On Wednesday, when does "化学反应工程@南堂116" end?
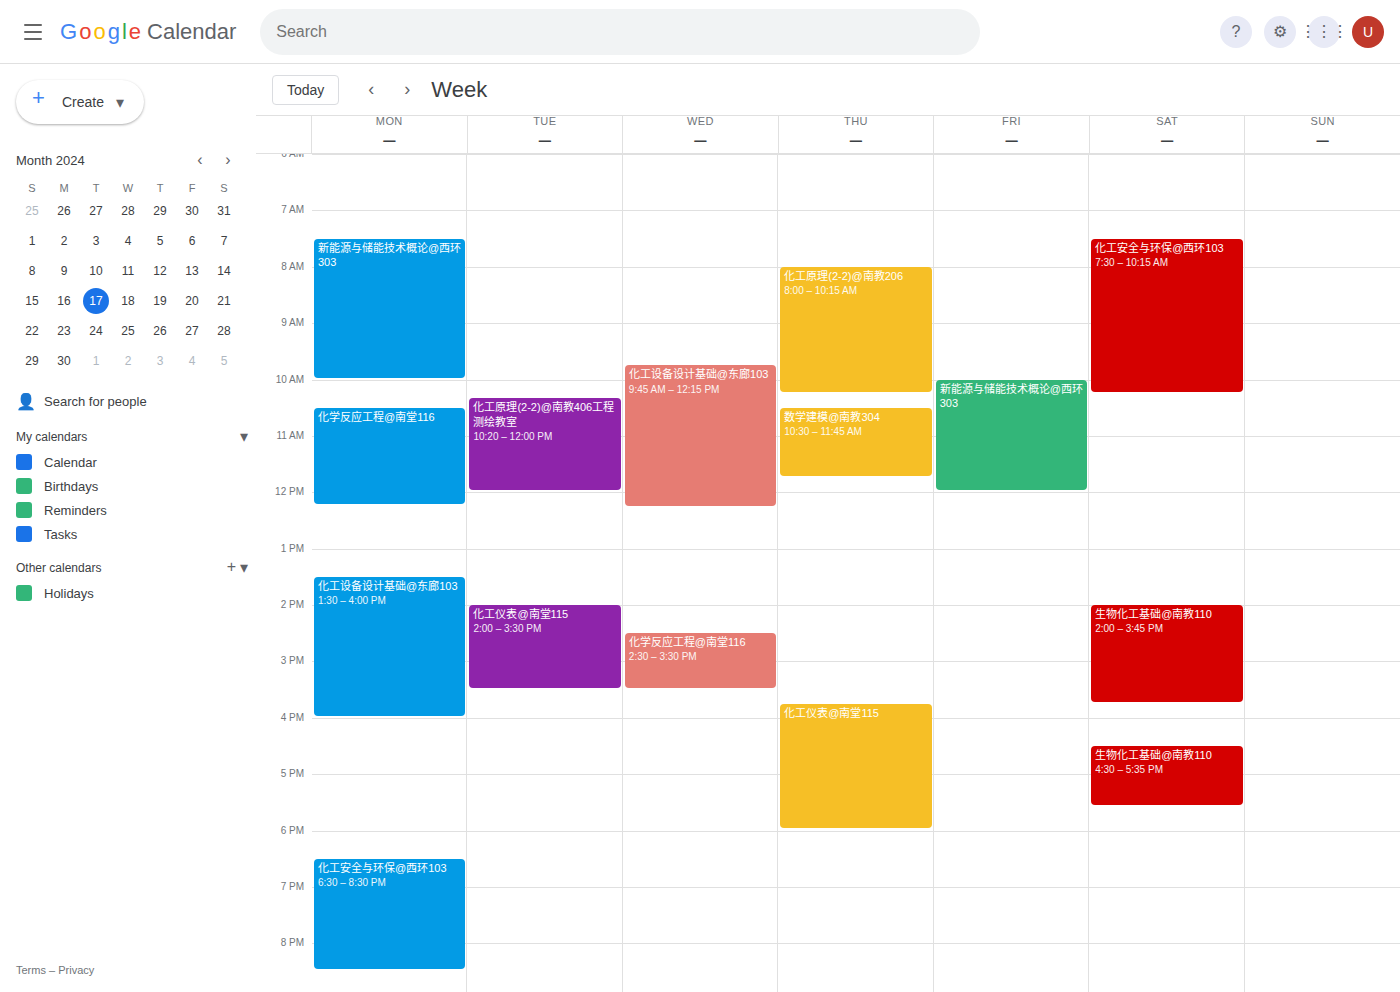
3:30 PM